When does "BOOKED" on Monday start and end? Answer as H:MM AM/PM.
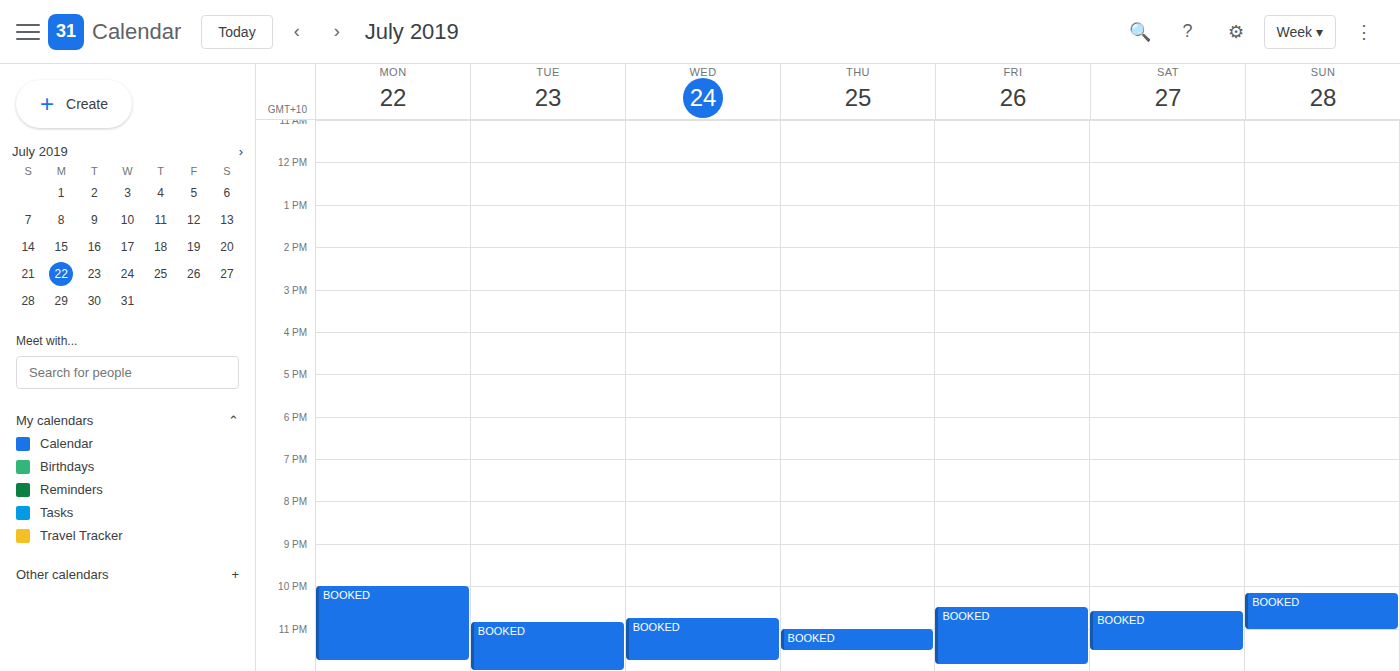
10:00 PM to 11:45 PM